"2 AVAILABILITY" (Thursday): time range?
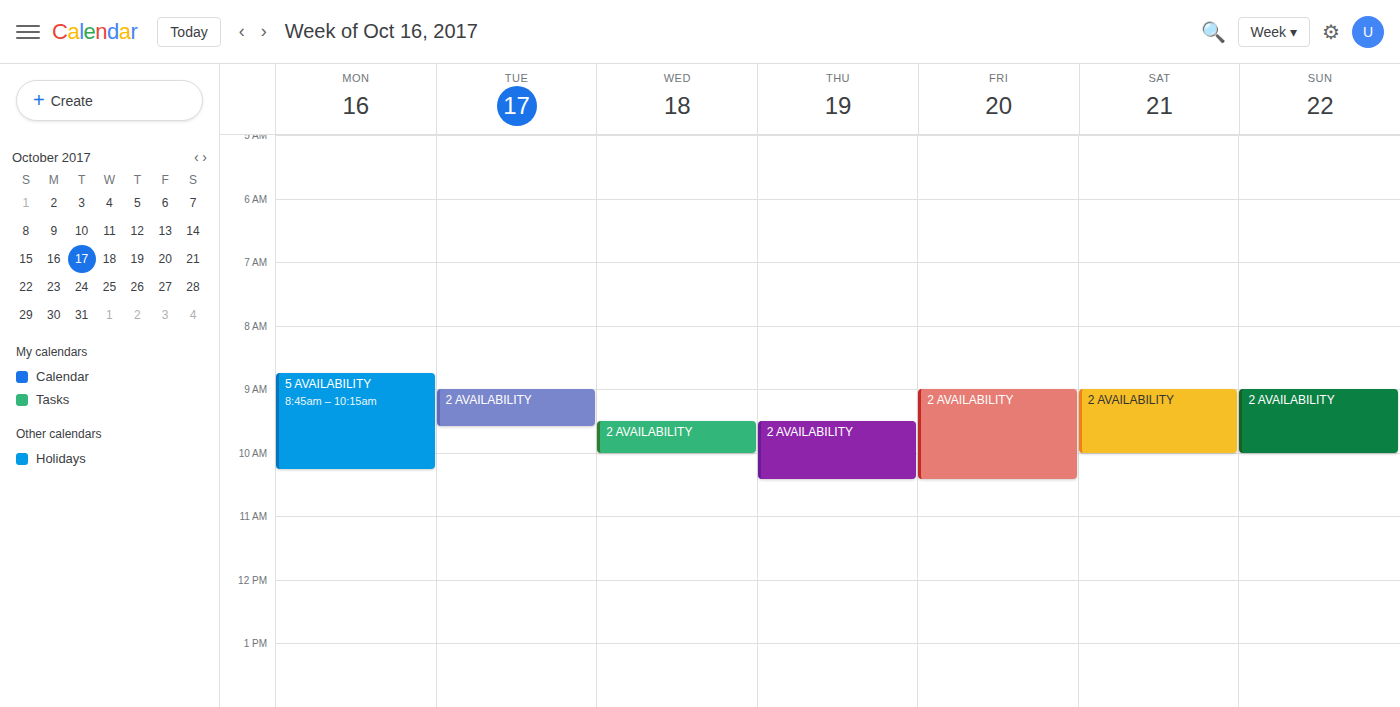
09:30 to 10:25